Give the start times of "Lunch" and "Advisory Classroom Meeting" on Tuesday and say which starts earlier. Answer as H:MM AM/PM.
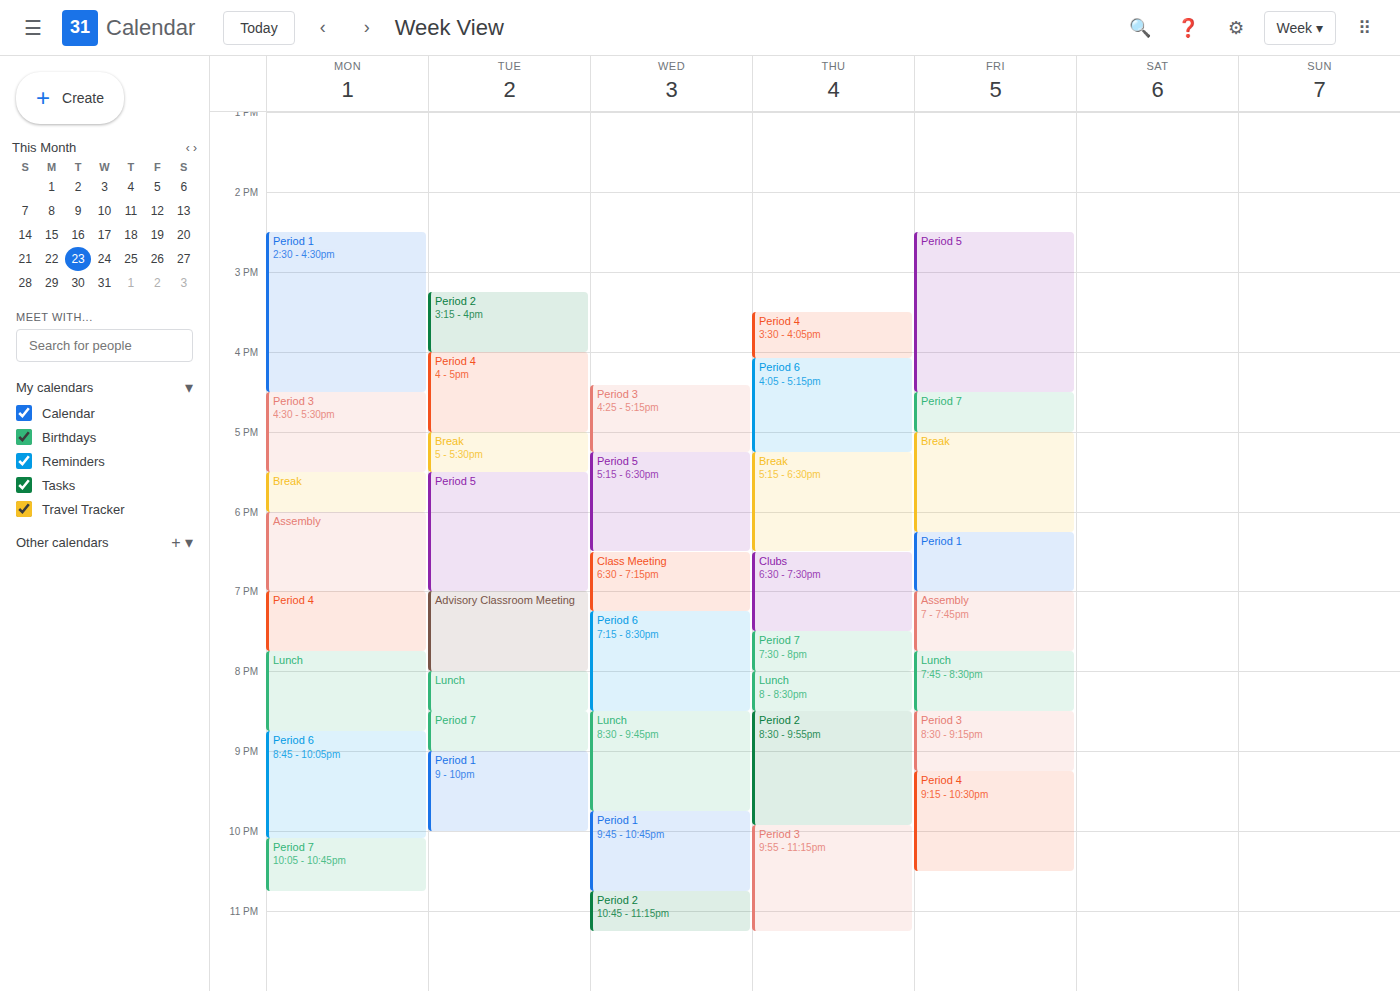
"Advisory Classroom Meeting" 7:00 PM; "Lunch" 8:00 PM.